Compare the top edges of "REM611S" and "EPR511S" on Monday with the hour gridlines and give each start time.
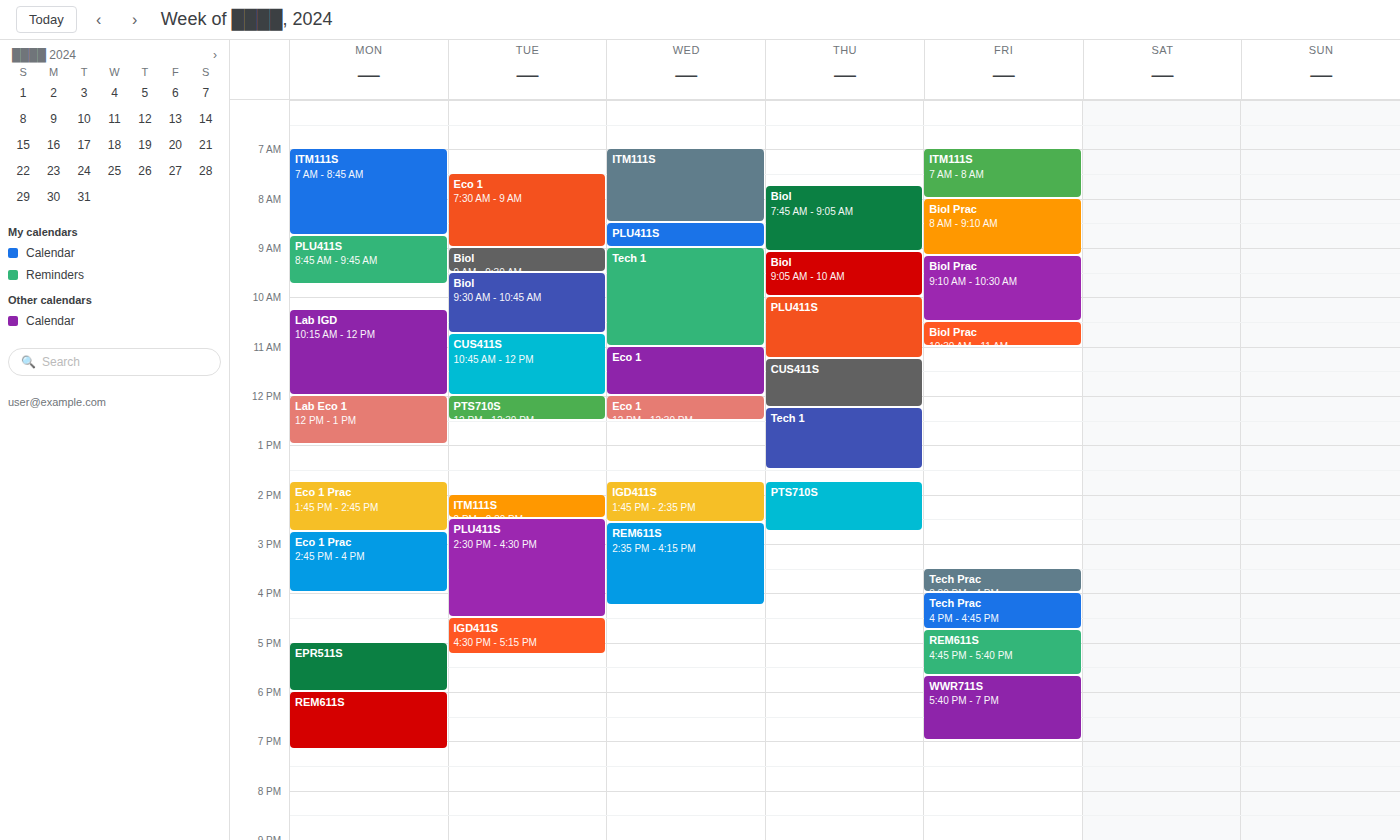
"REM611S": 6:00 PM, exactly on the 6 PM line. "EPR511S": 5:00 PM, exactly on the 5 PM line.